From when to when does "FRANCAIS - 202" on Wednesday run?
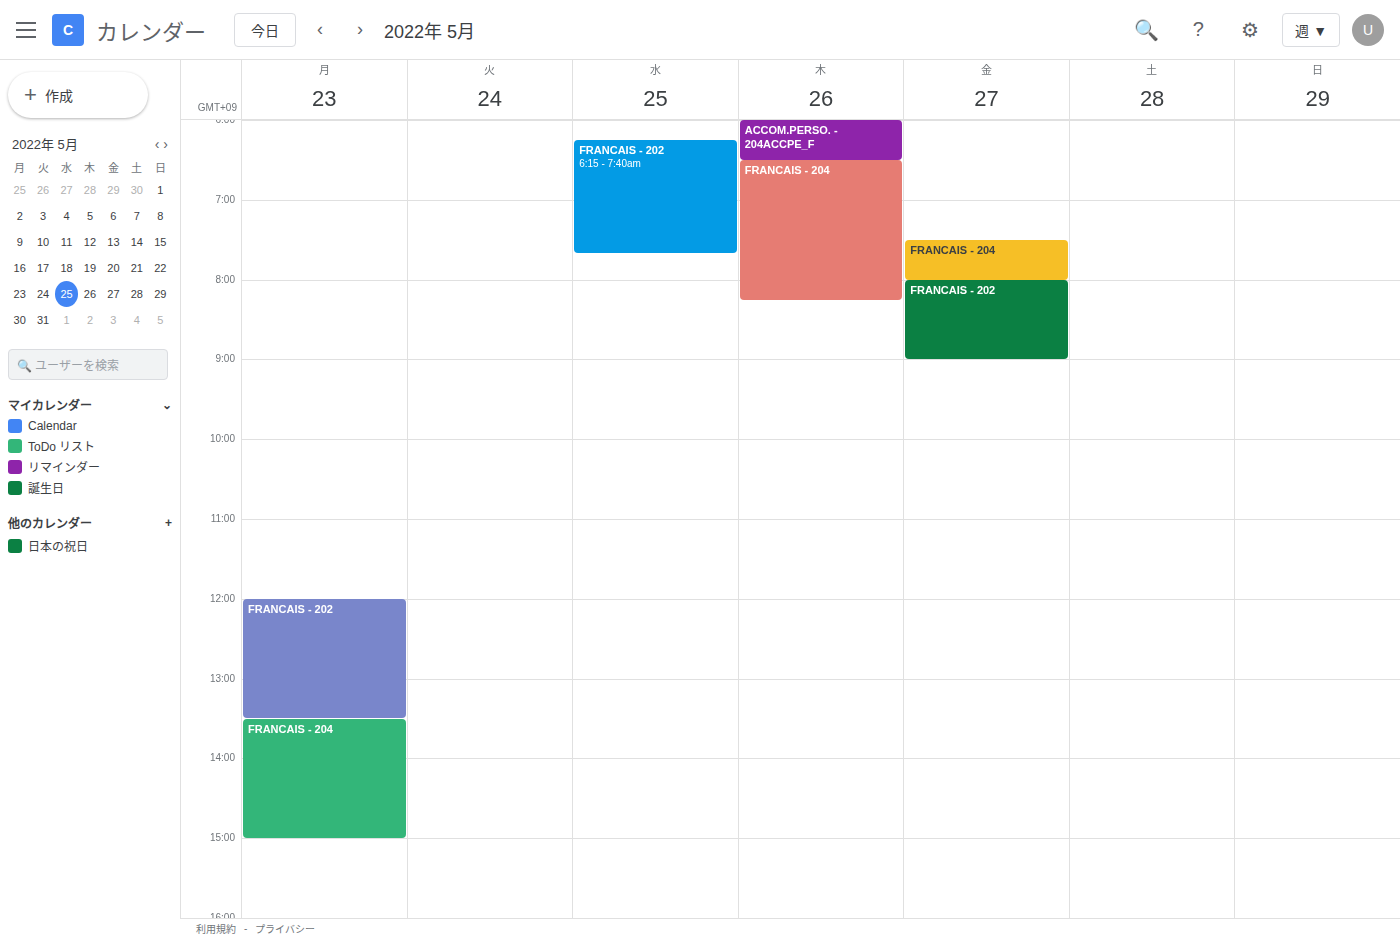
6:15 AM to 7:40 AM